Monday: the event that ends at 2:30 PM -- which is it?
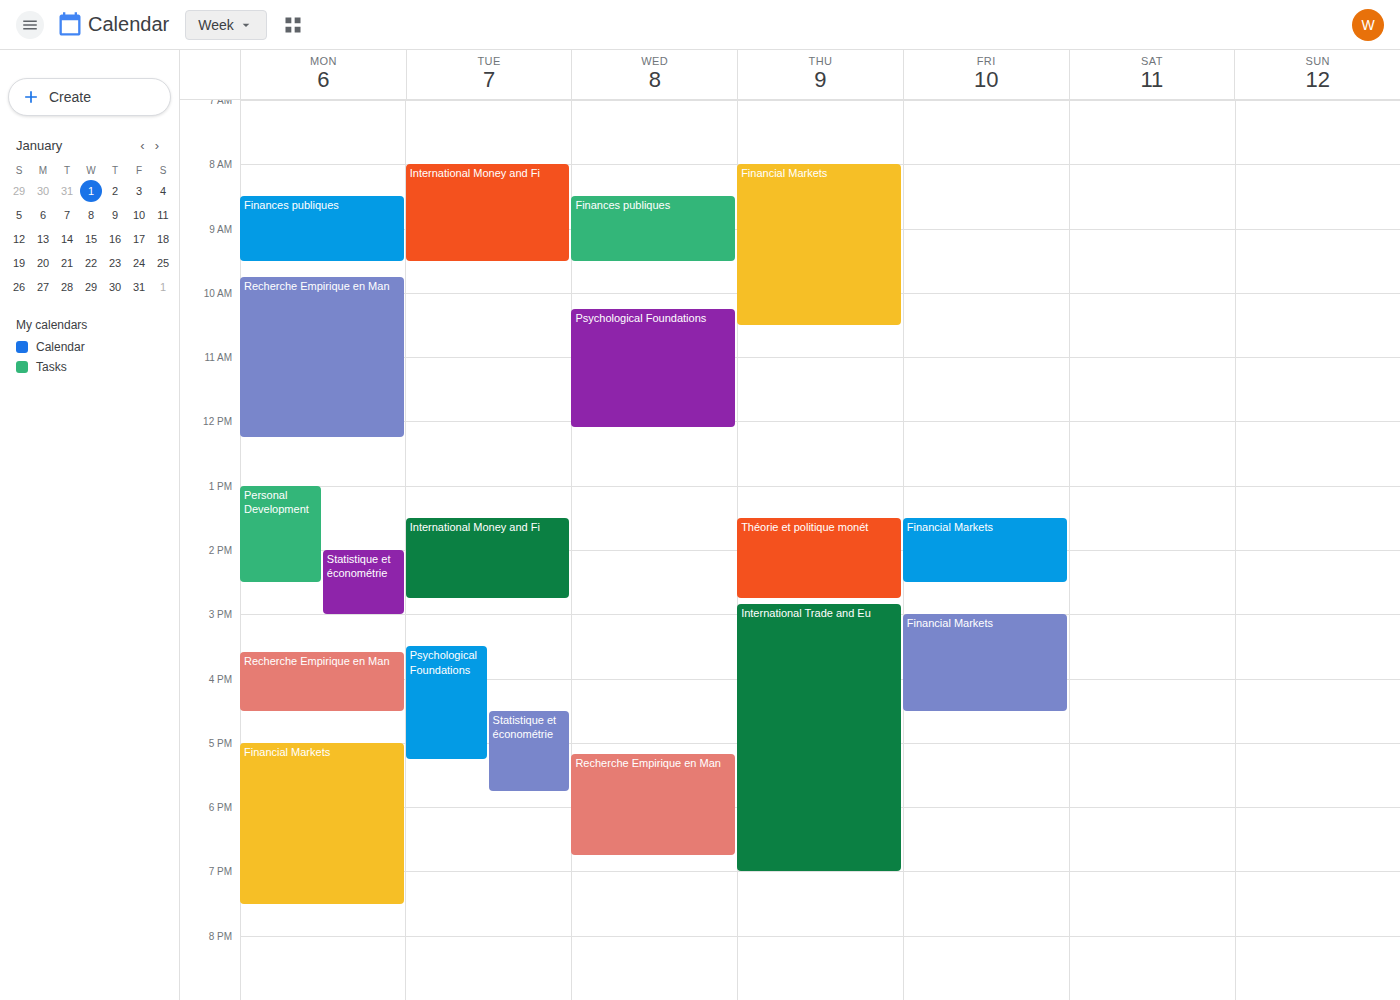
"Personal Development"